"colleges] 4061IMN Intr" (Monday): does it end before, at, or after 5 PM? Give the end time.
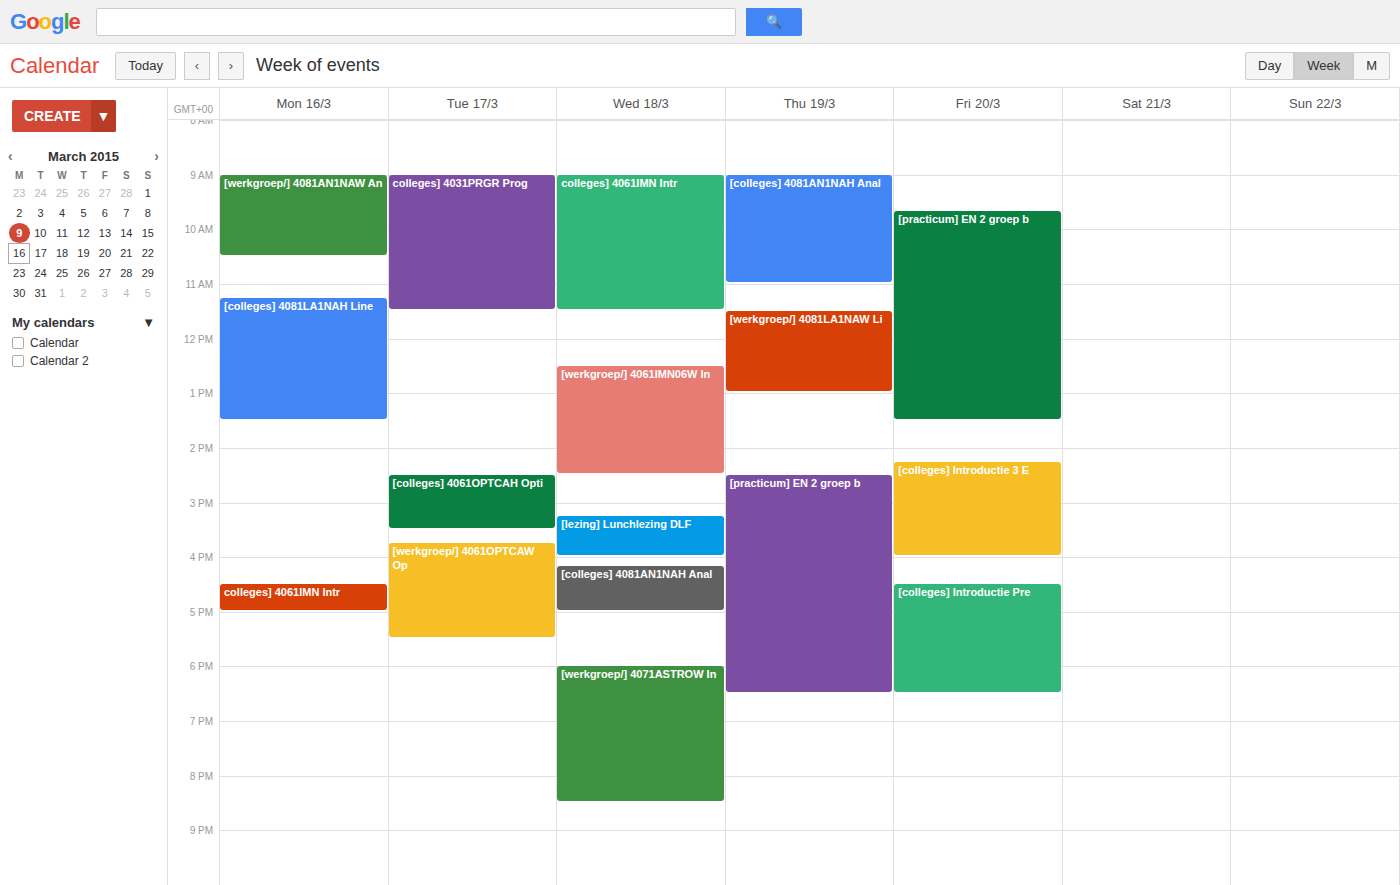
5:00 PM -- exactly at 5 PM, on the 5 PM line.